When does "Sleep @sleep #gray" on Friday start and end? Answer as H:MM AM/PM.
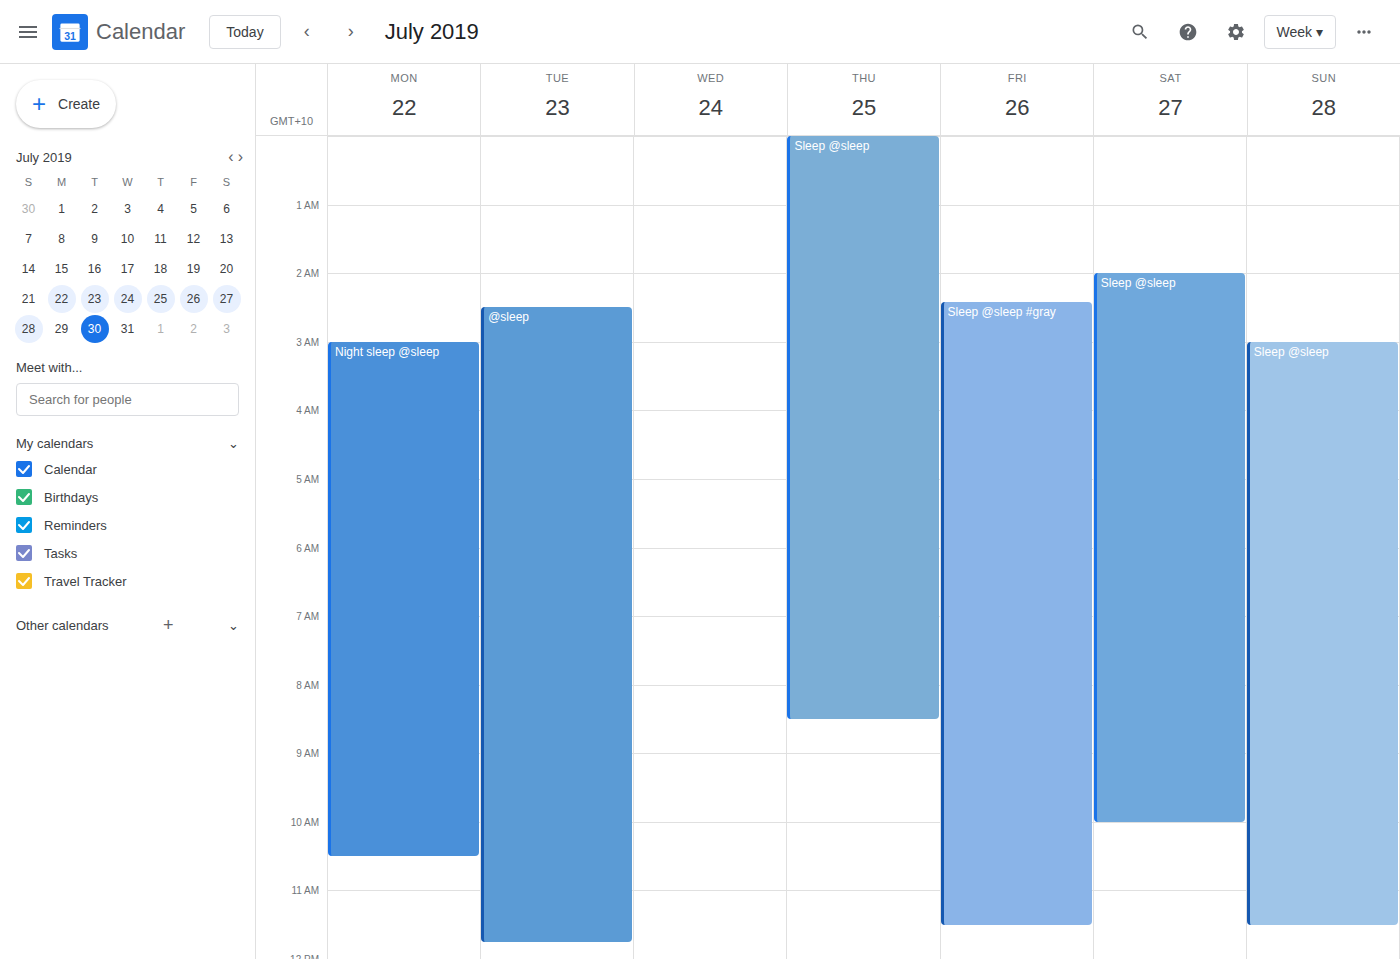
2:25 AM to 11:30 AM